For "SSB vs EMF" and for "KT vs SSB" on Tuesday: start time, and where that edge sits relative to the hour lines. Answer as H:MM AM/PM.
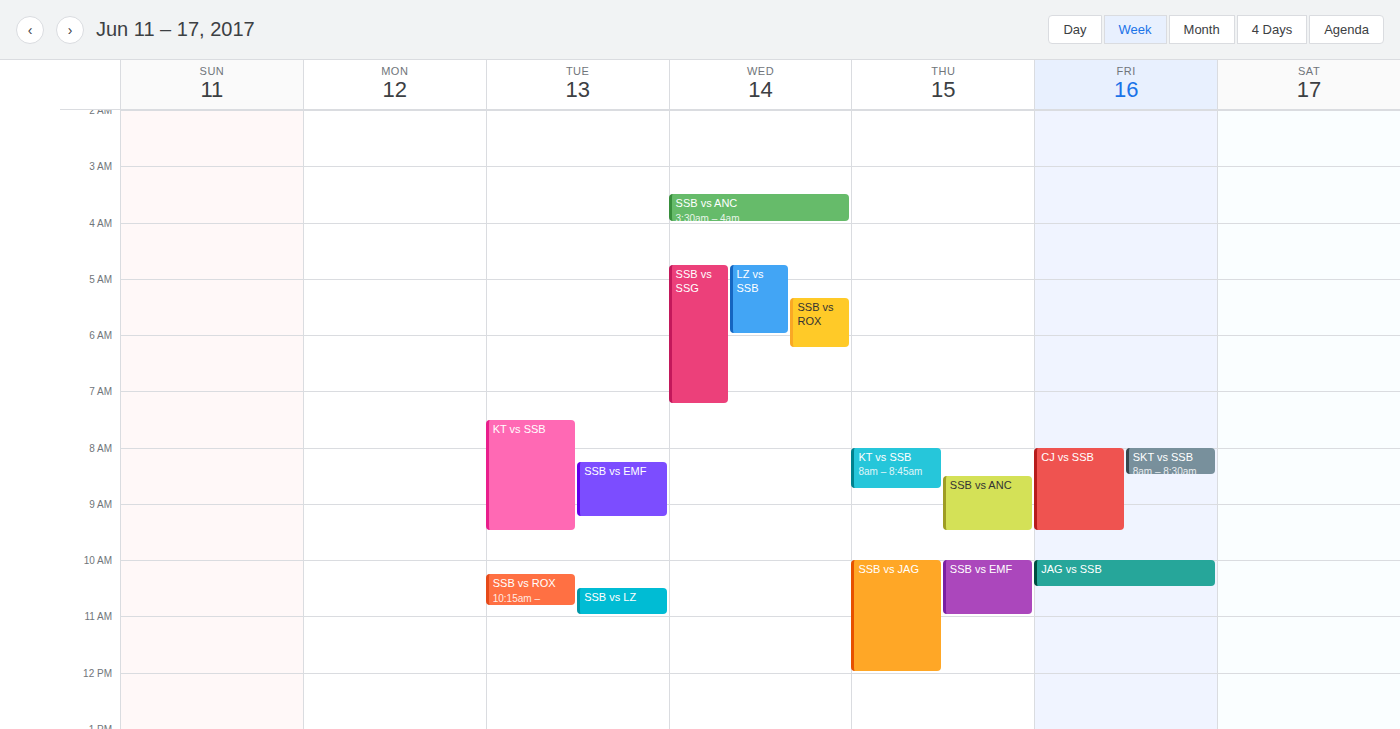
"SSB vs EMF": 8:15 AM, neither: a quarter of the way from the 8 AM line to the 9 AM line. "KT vs SSB": 7:30 AM, halfway between the 7 AM and 8 AM lines.